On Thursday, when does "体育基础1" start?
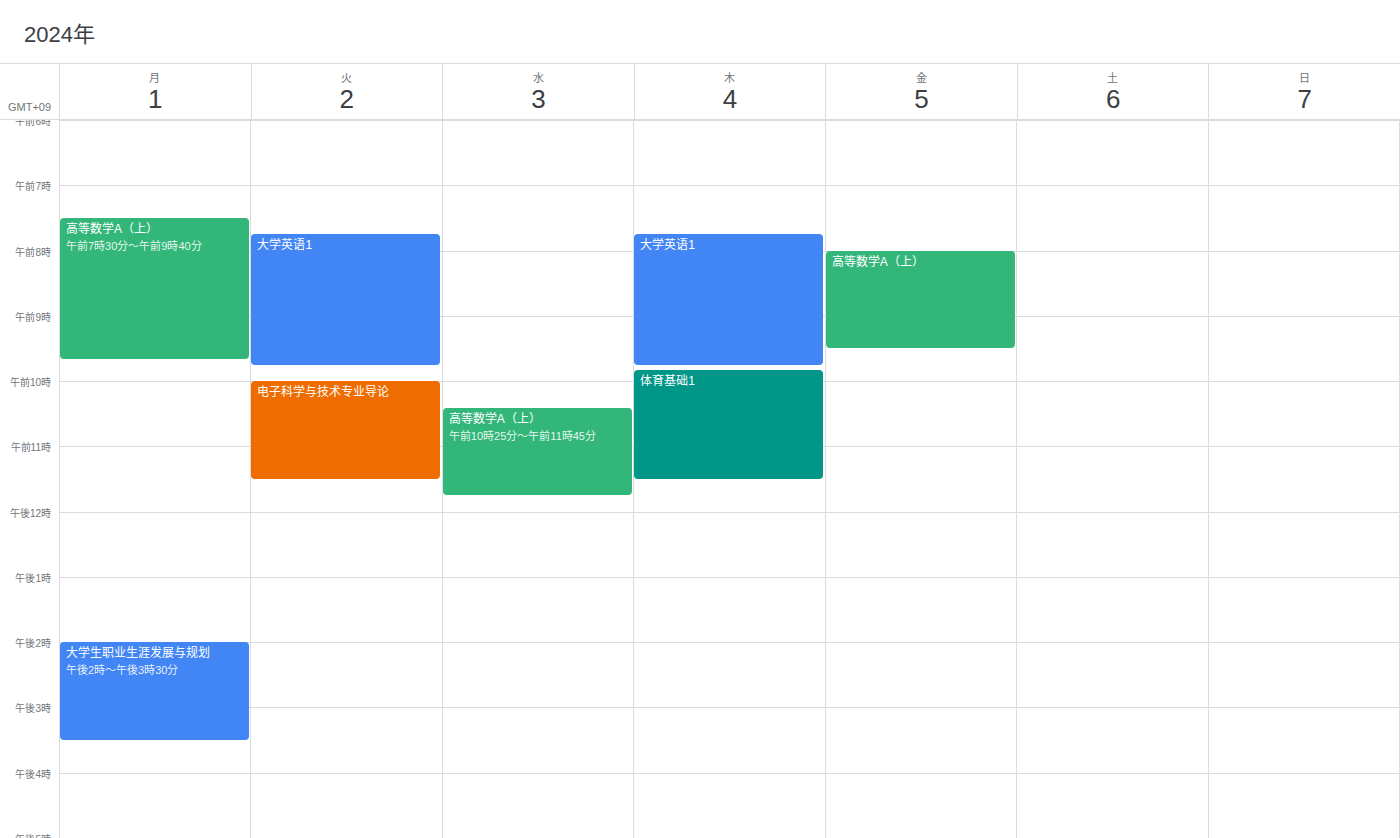
9:50 AM